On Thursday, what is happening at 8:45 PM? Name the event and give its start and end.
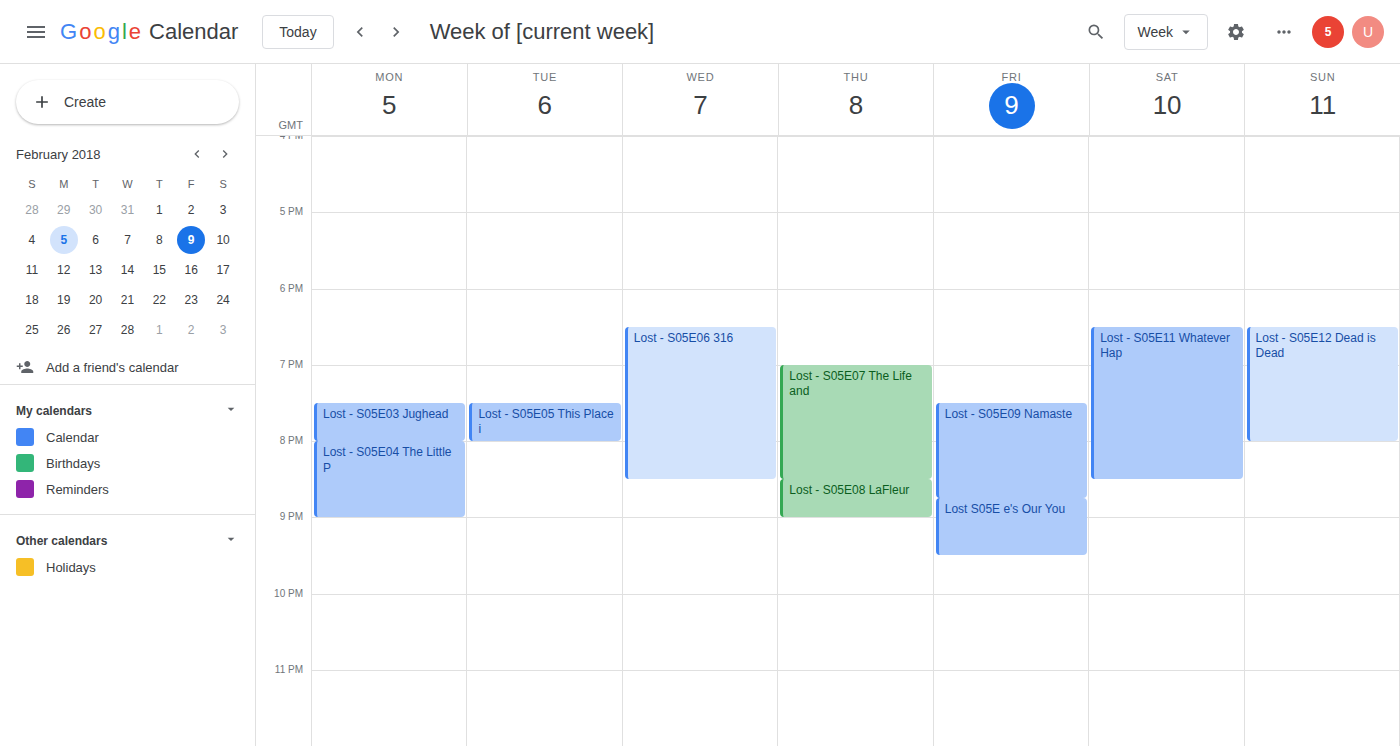
"Lost - S05E08 LaFleur", 8:30 PM to 9:00 PM